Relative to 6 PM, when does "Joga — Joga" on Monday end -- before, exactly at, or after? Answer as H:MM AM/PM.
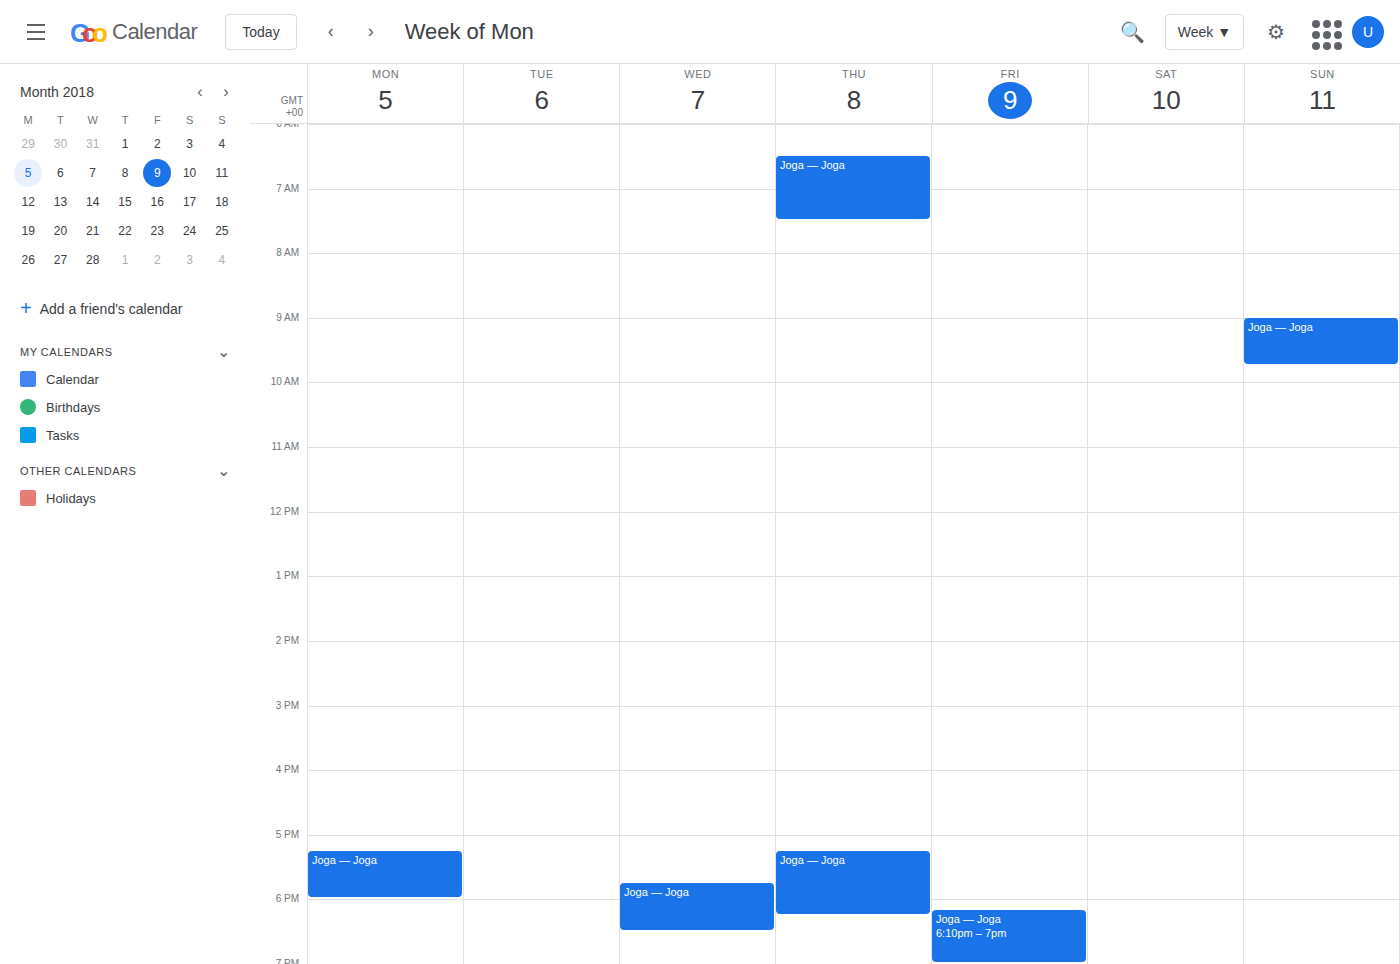
6:00 PM -- exactly at 6 PM, on the 6 PM line.